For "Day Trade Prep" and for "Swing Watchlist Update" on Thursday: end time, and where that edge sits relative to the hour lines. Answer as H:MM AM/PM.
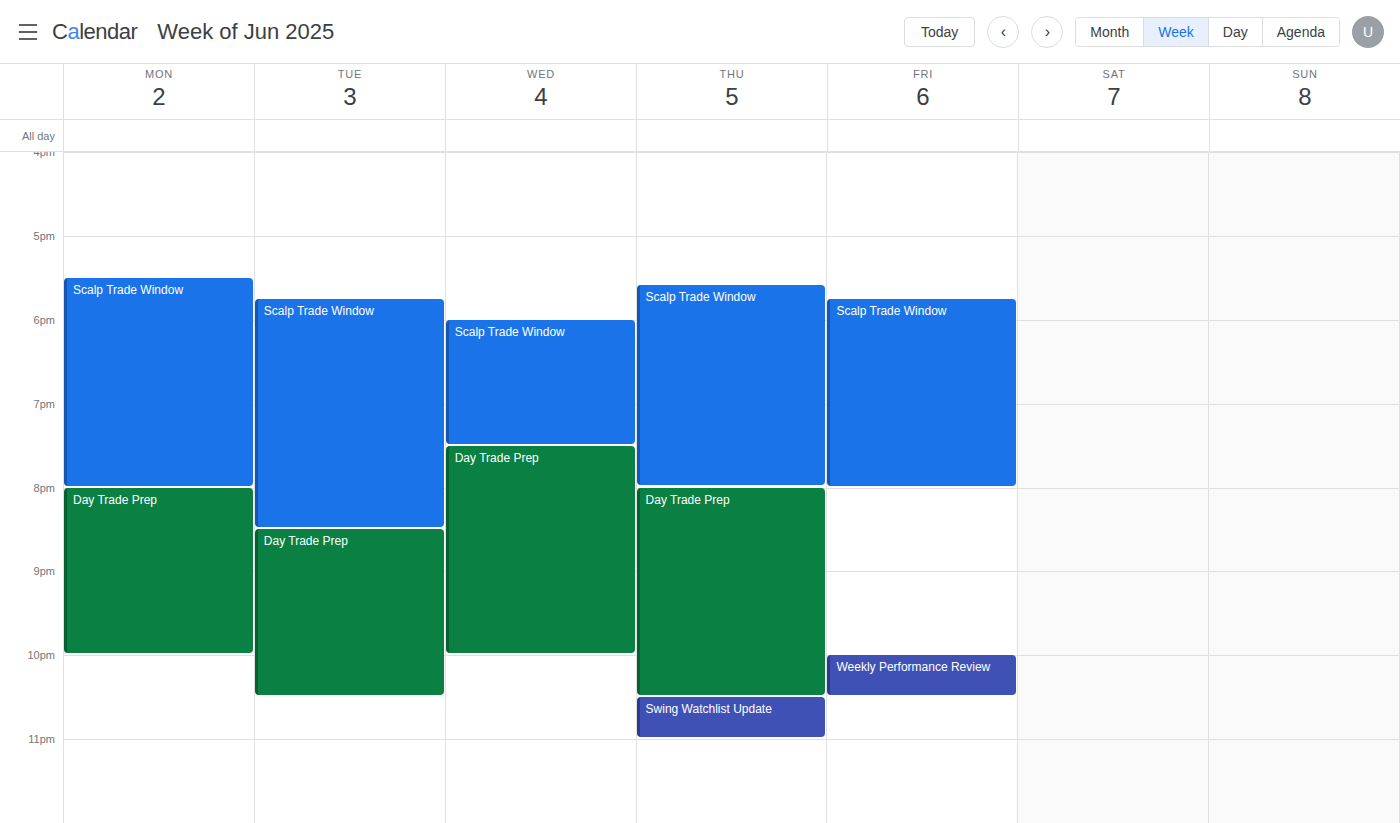
"Day Trade Prep": 10:30 PM, halfway between the 10 PM and 11 PM lines. "Swing Watchlist Update": 11:00 PM, exactly on the 11 PM line.